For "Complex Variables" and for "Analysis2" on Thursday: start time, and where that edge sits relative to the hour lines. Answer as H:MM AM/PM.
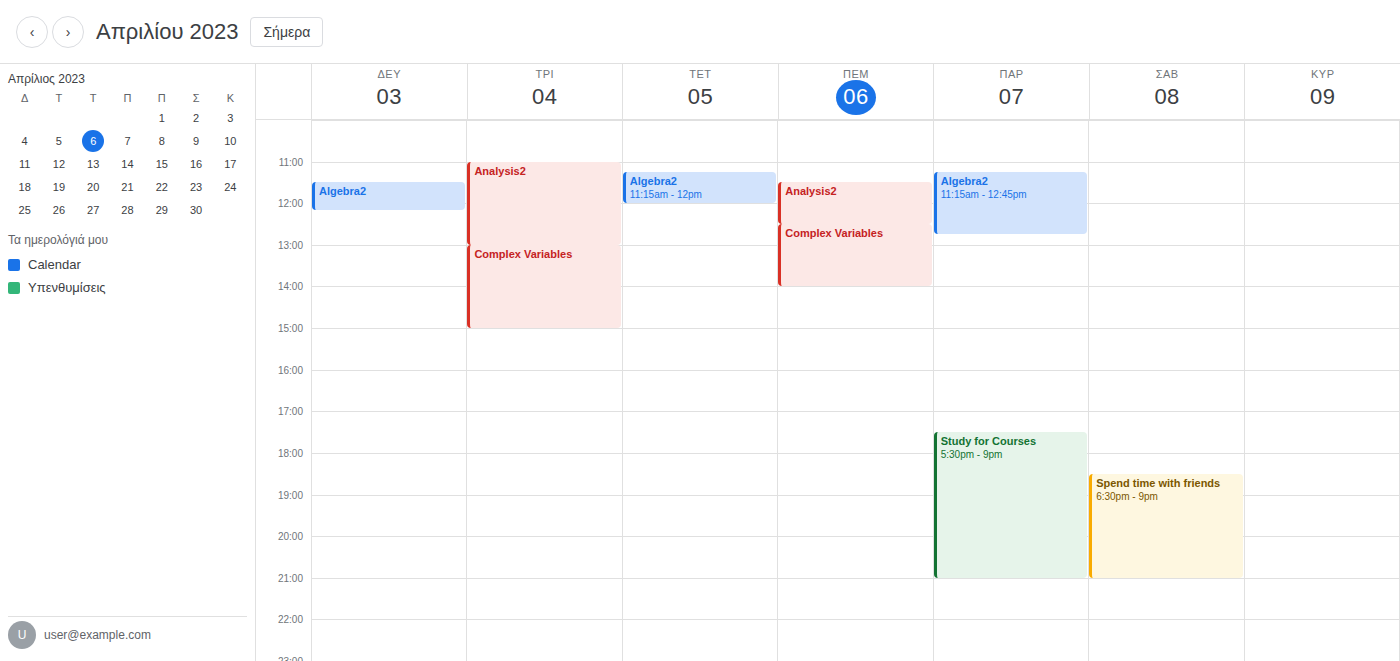
"Complex Variables": 12:30 PM, halfway between the 12 PM and 1 PM lines. "Analysis2": 11:30 AM, halfway between the 11 AM and 12 PM lines.